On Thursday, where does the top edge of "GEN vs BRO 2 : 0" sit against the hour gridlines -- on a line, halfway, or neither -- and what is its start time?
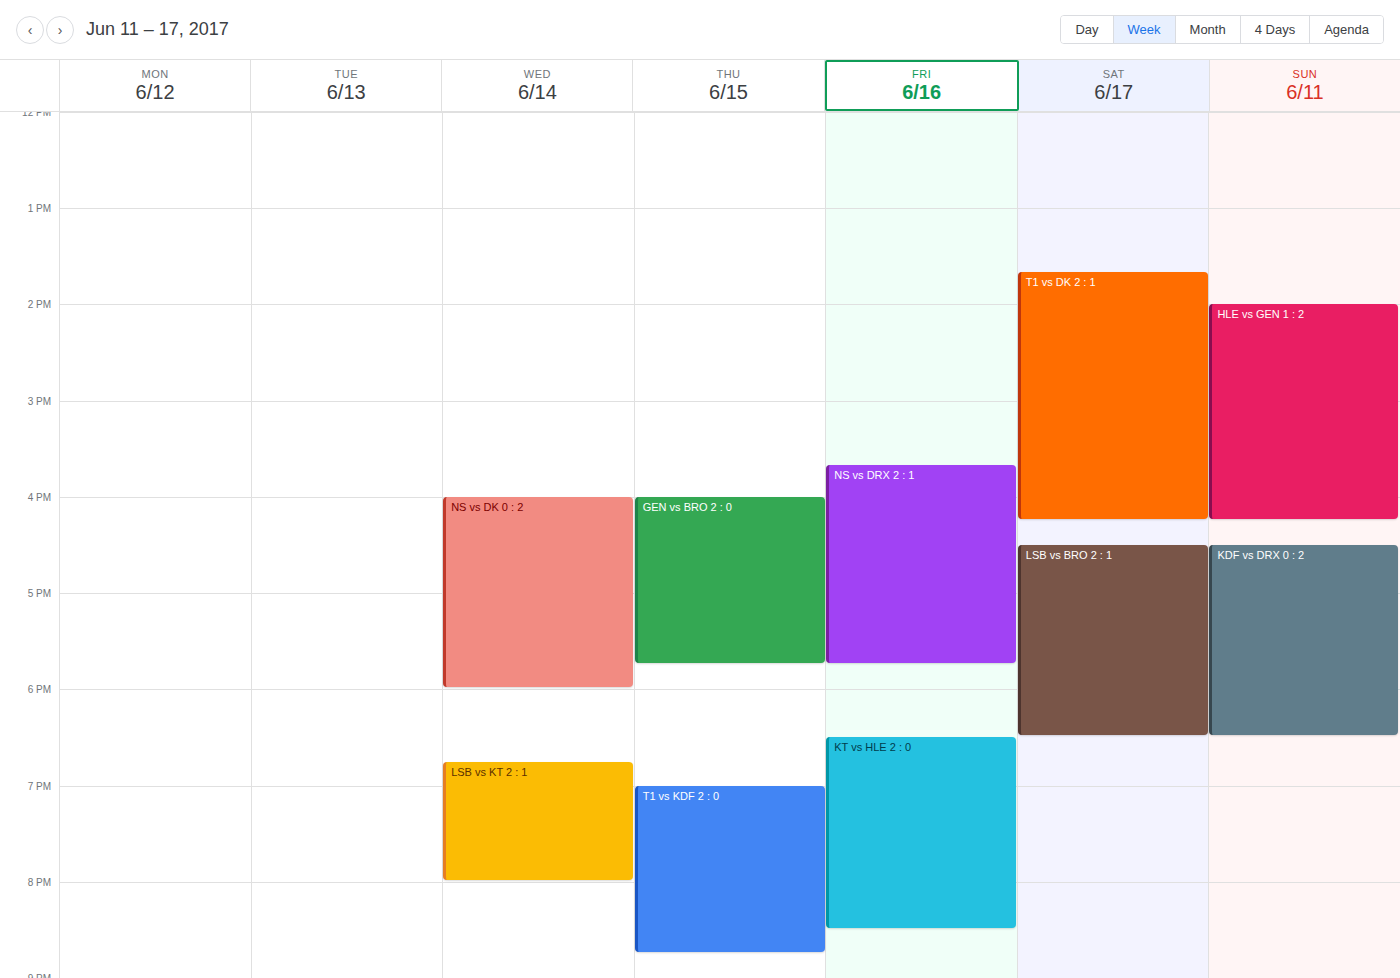
4:00 PM -- exactly on the 4 PM line.